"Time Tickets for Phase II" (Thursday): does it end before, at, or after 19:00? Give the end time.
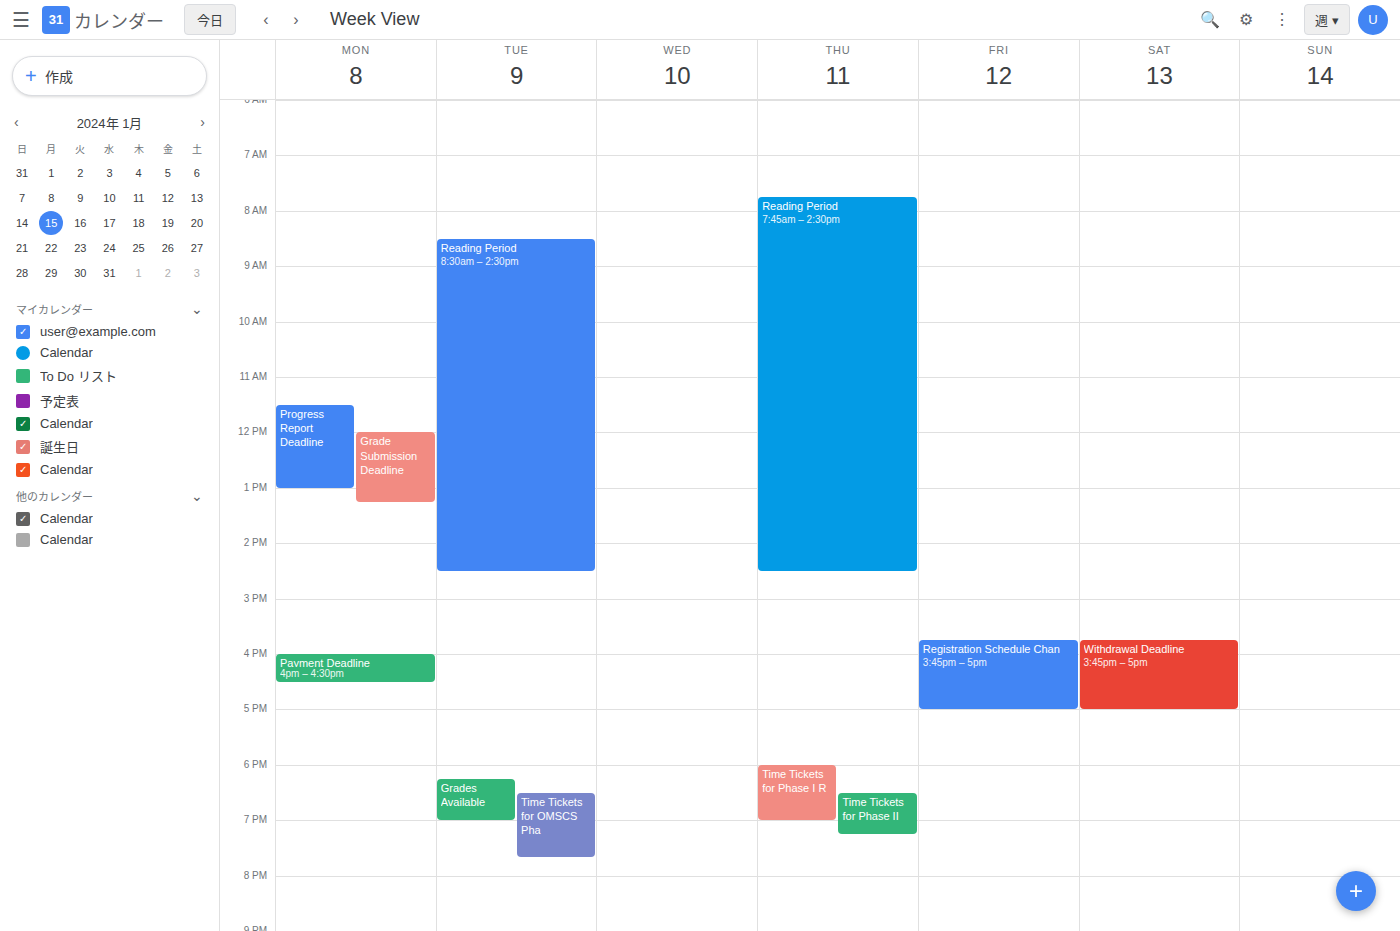
19:15 -- after 19:00, 15 minutes below the 19:00 line.